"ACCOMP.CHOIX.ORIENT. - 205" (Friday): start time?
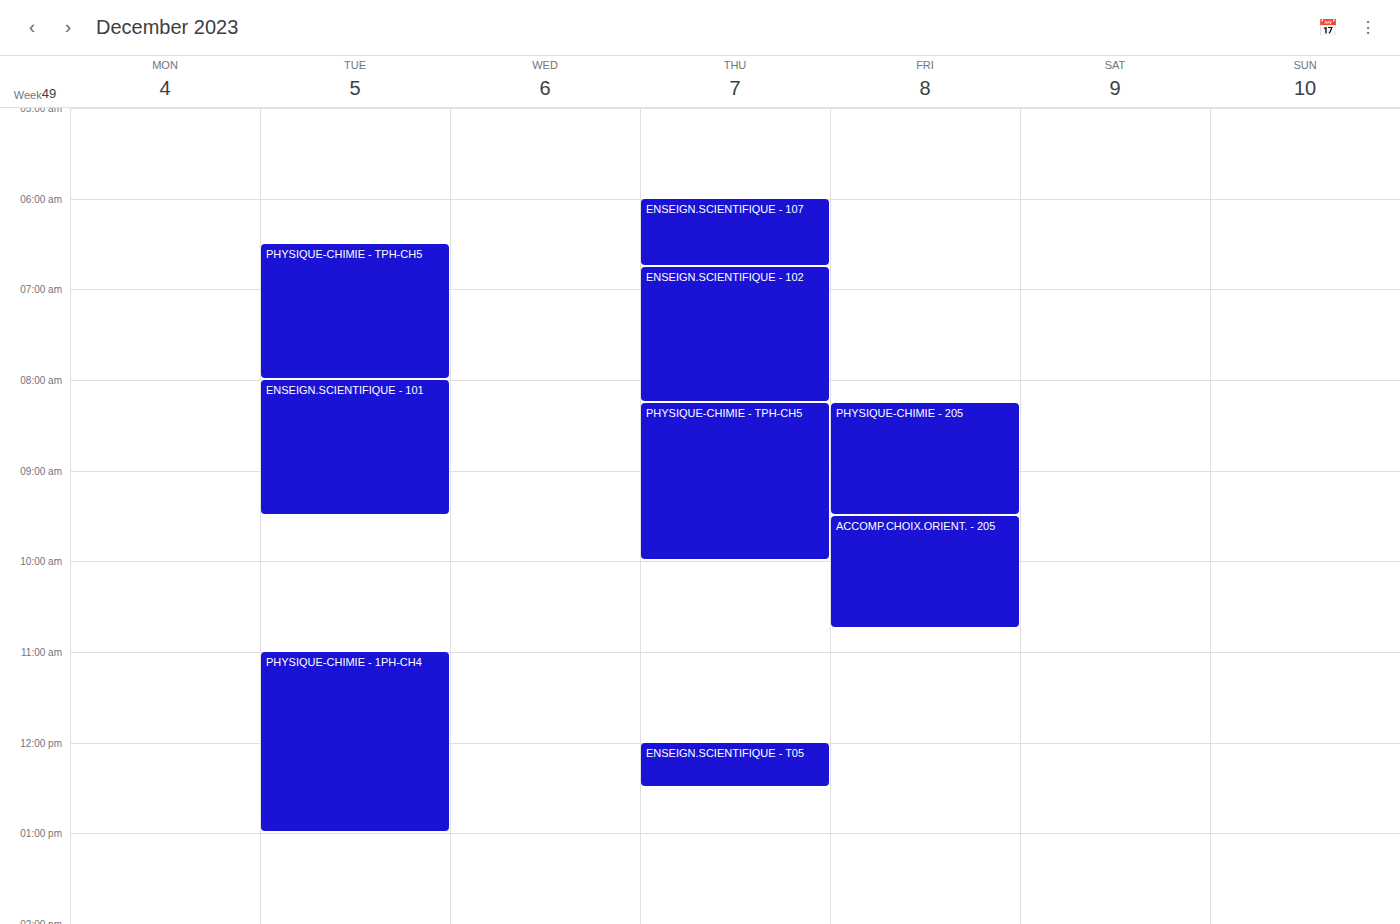
9:30 AM